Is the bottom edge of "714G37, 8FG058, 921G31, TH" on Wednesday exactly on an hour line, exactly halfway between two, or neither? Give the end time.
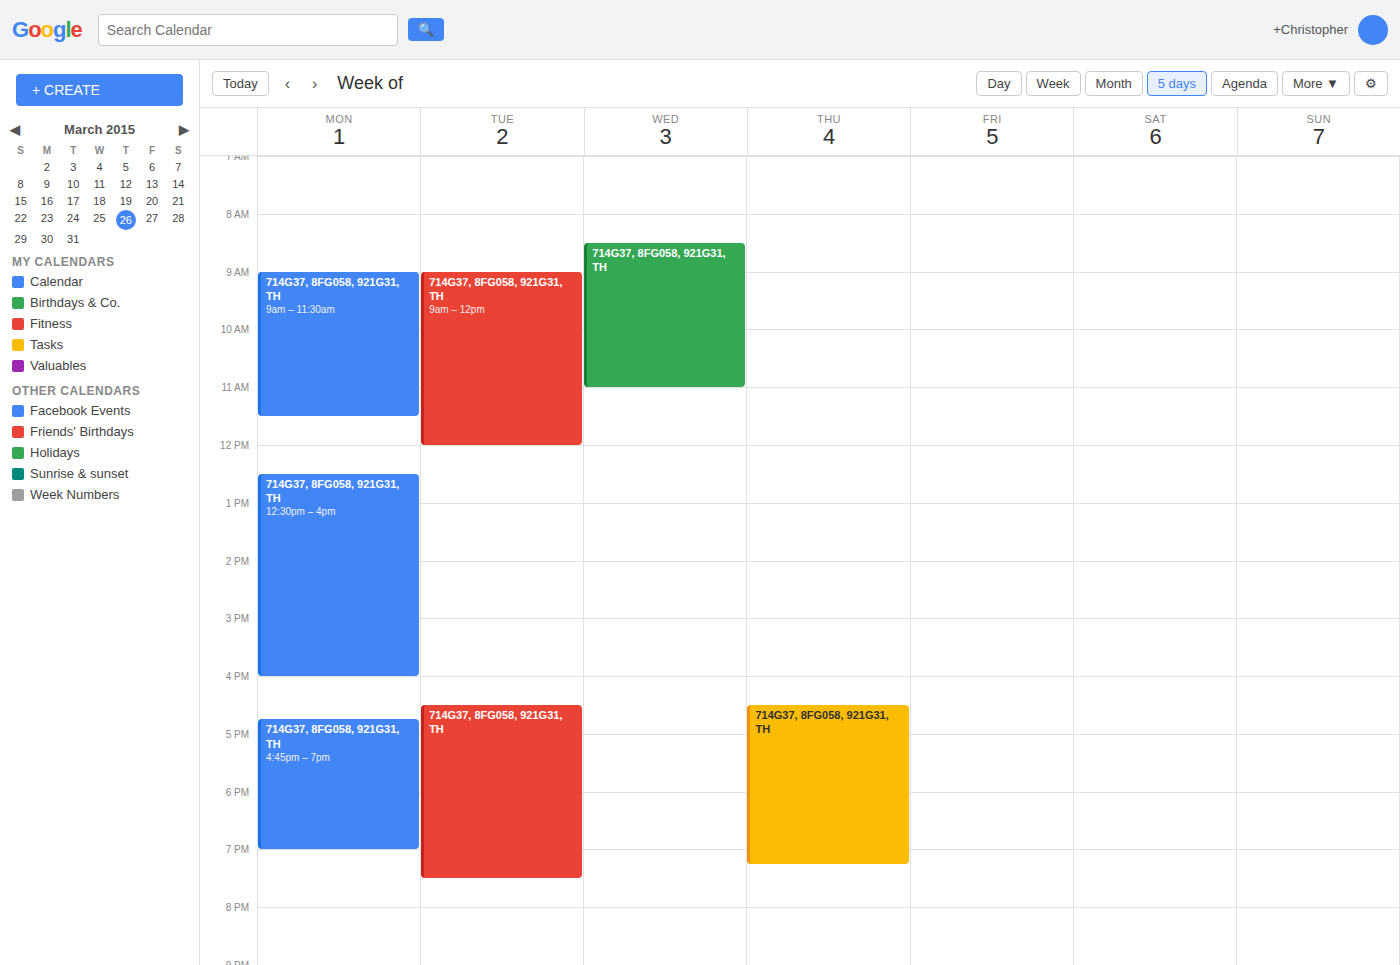
11:00 AM -- exactly on the 11 AM line.